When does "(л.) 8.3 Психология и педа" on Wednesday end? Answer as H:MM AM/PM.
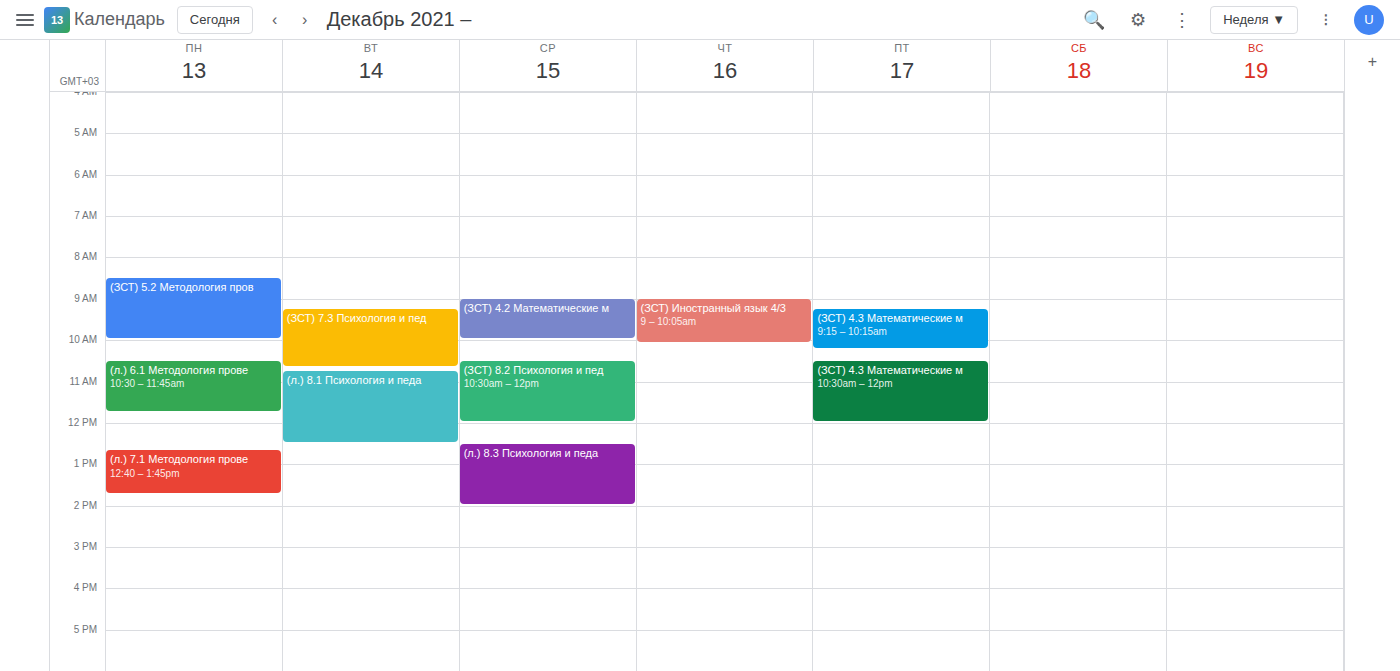
2:00 PM